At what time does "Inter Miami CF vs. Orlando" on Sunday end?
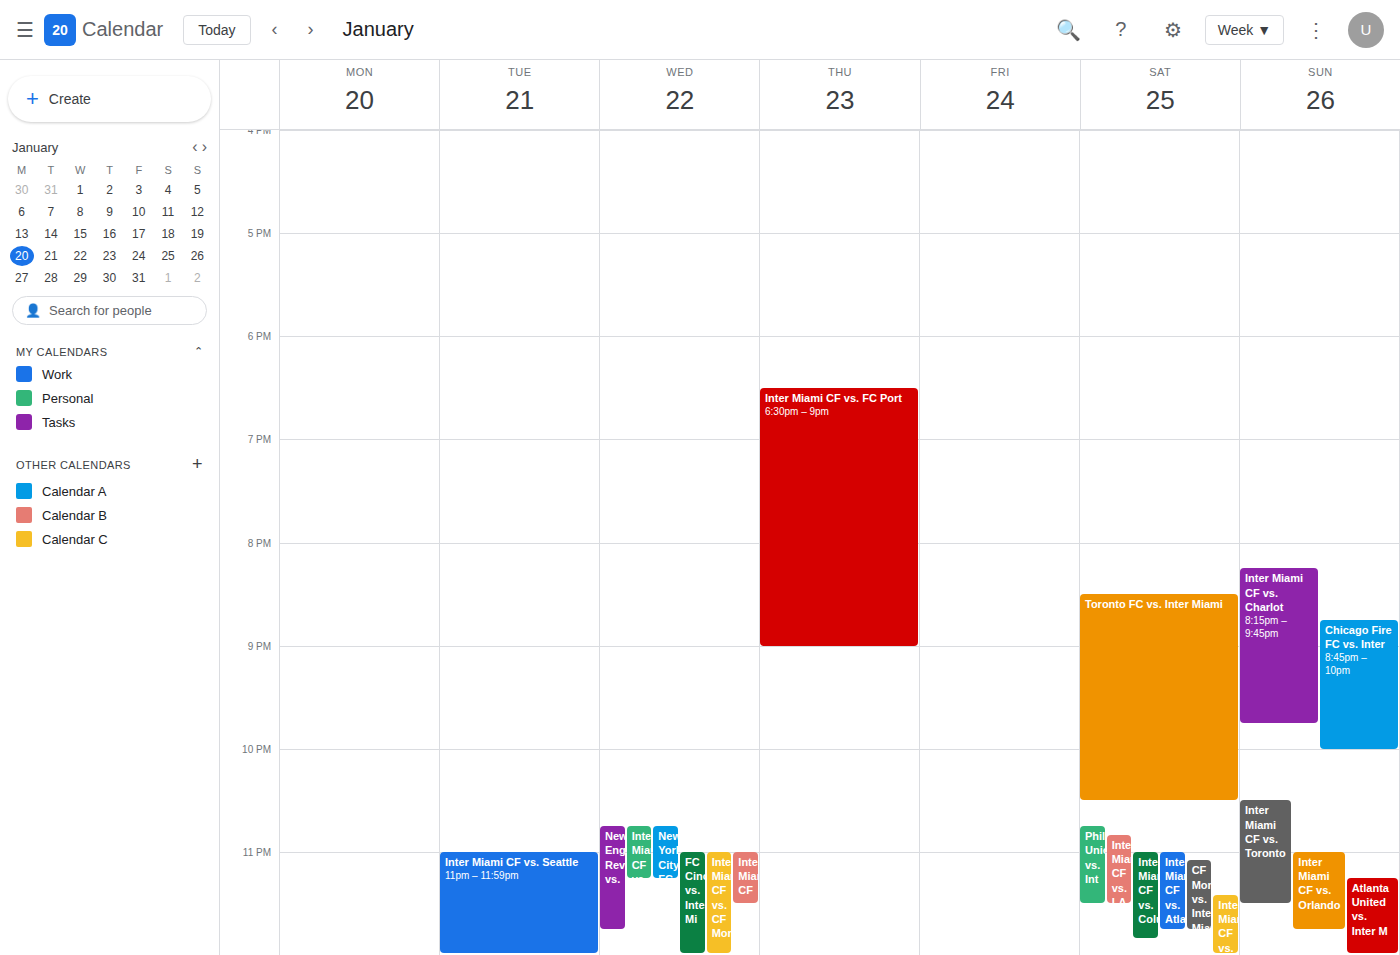
11:45 PM